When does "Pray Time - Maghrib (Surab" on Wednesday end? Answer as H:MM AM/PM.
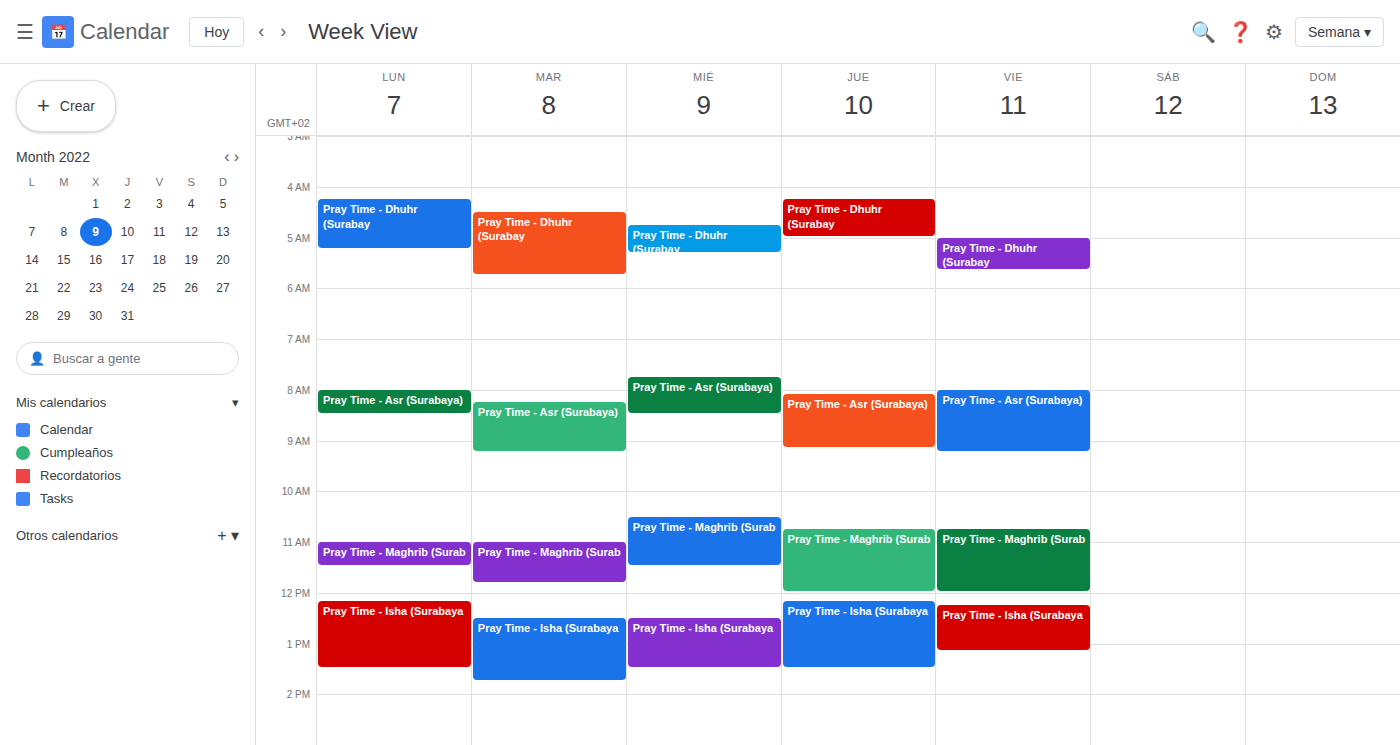
11:30 AM